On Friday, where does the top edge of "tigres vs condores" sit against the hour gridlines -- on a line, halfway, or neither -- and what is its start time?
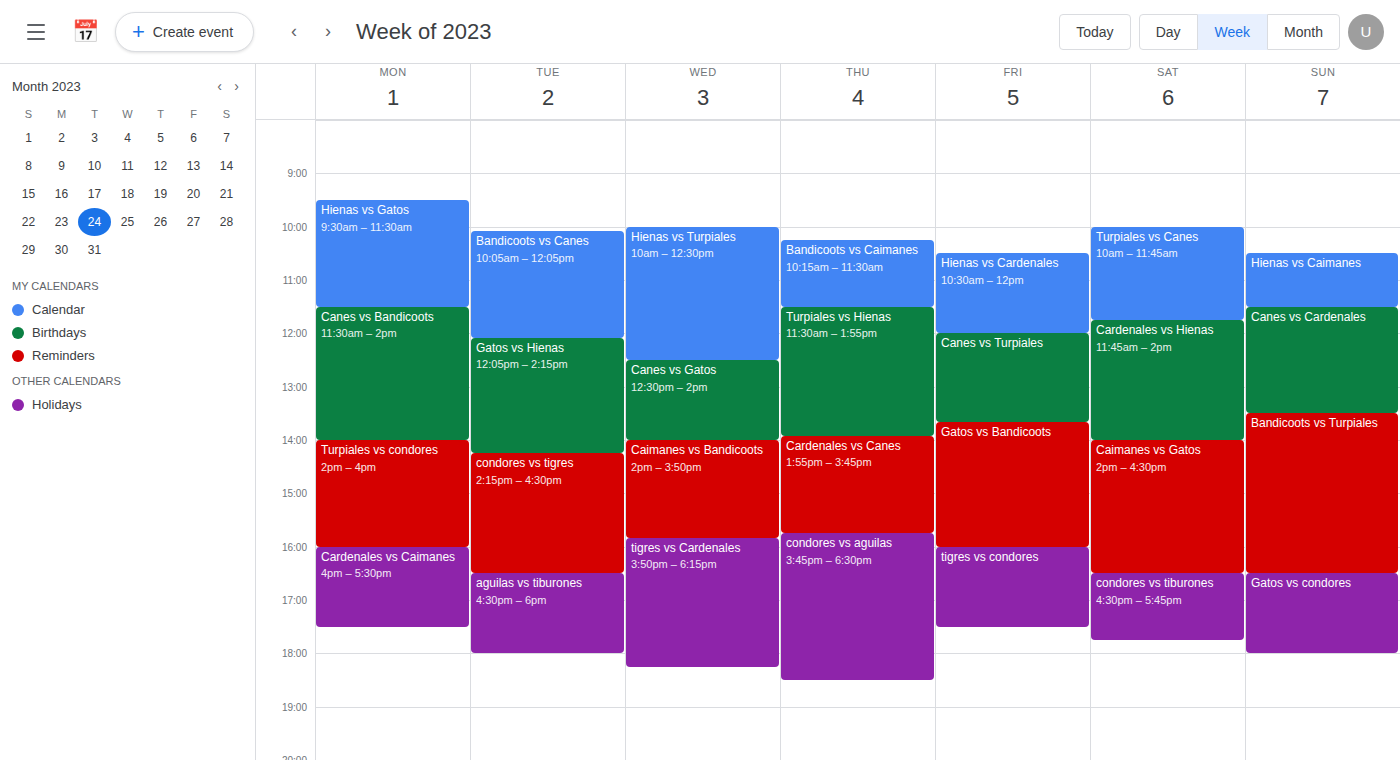
16:00 -- exactly on the 16:00 line.